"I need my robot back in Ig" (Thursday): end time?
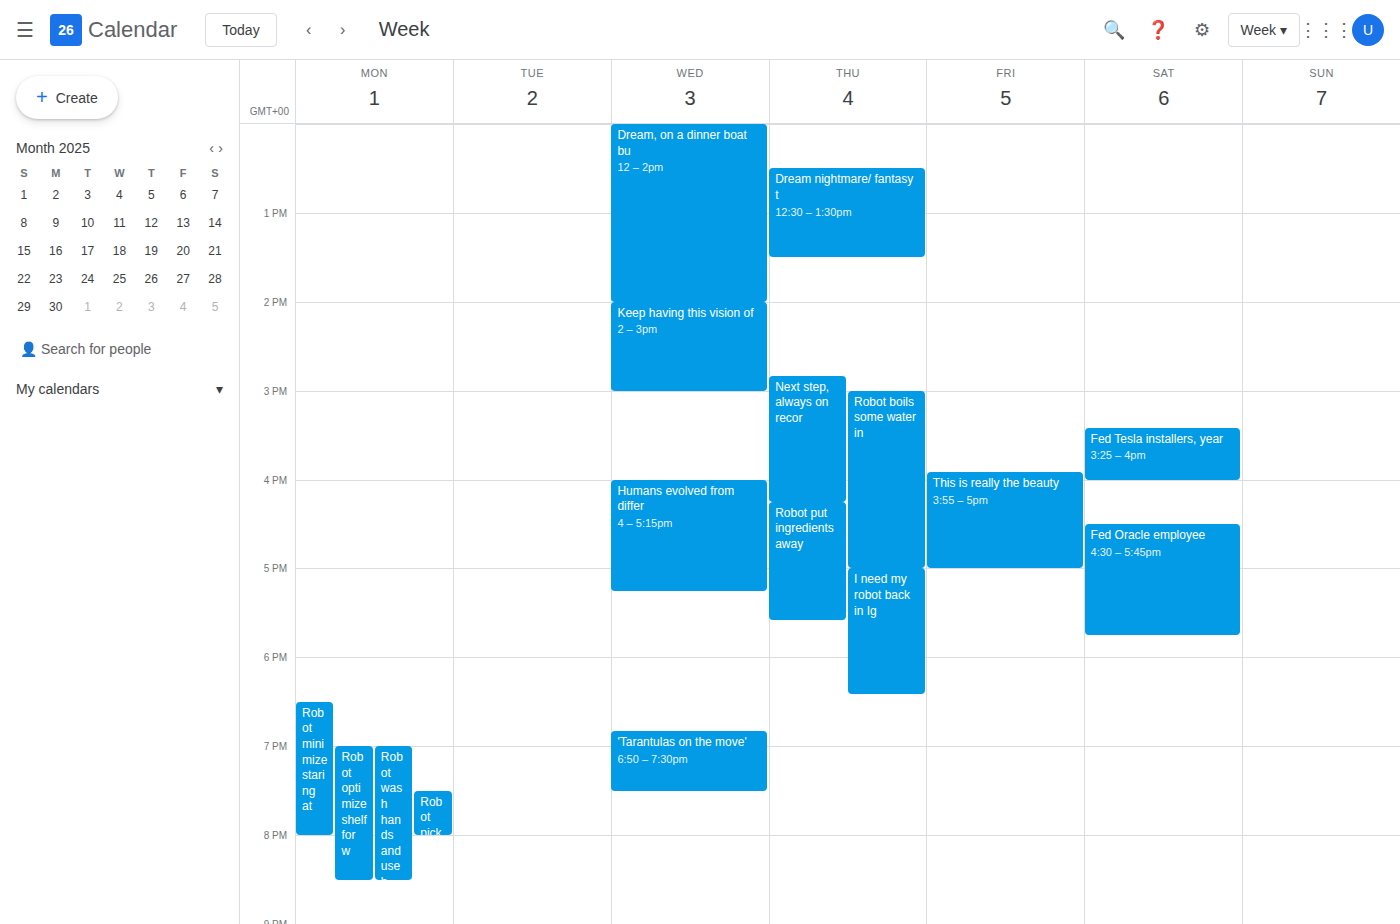
6:25 PM